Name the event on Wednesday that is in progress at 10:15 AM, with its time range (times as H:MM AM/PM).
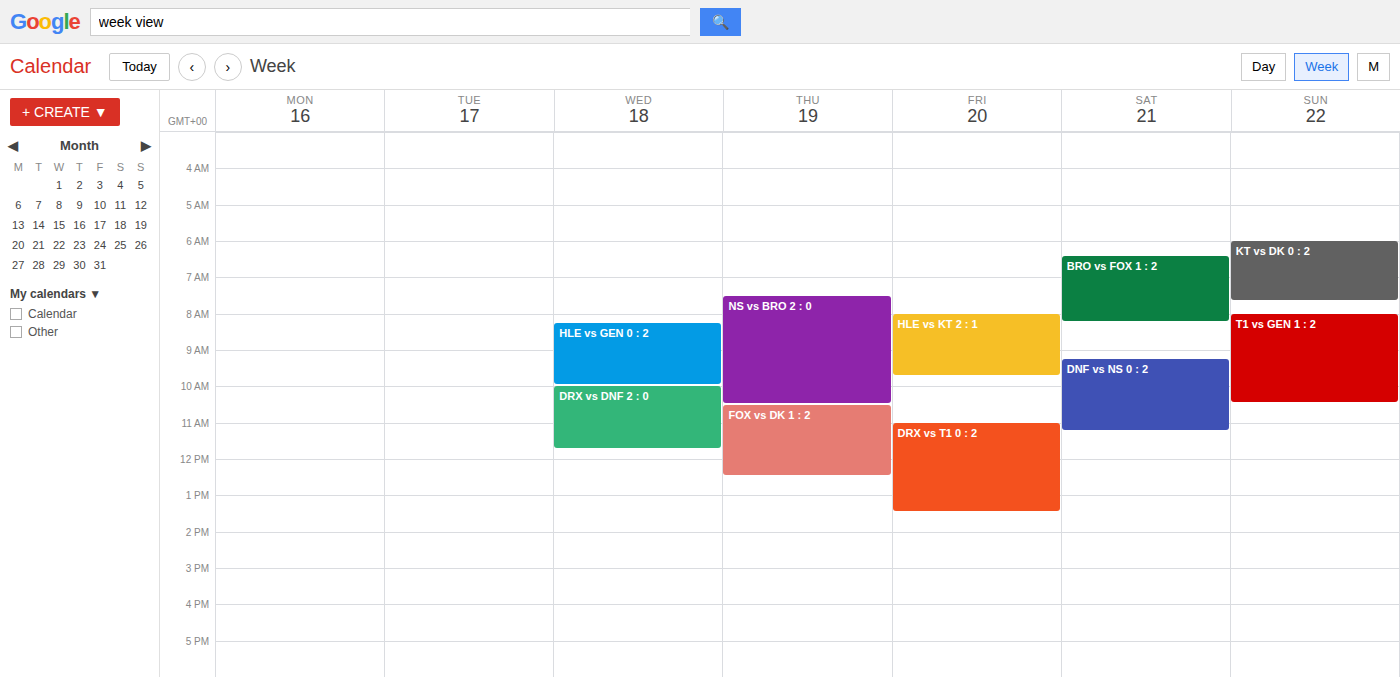
"DRX vs DNF 2 : 0", 10:00 AM to 11:45 AM